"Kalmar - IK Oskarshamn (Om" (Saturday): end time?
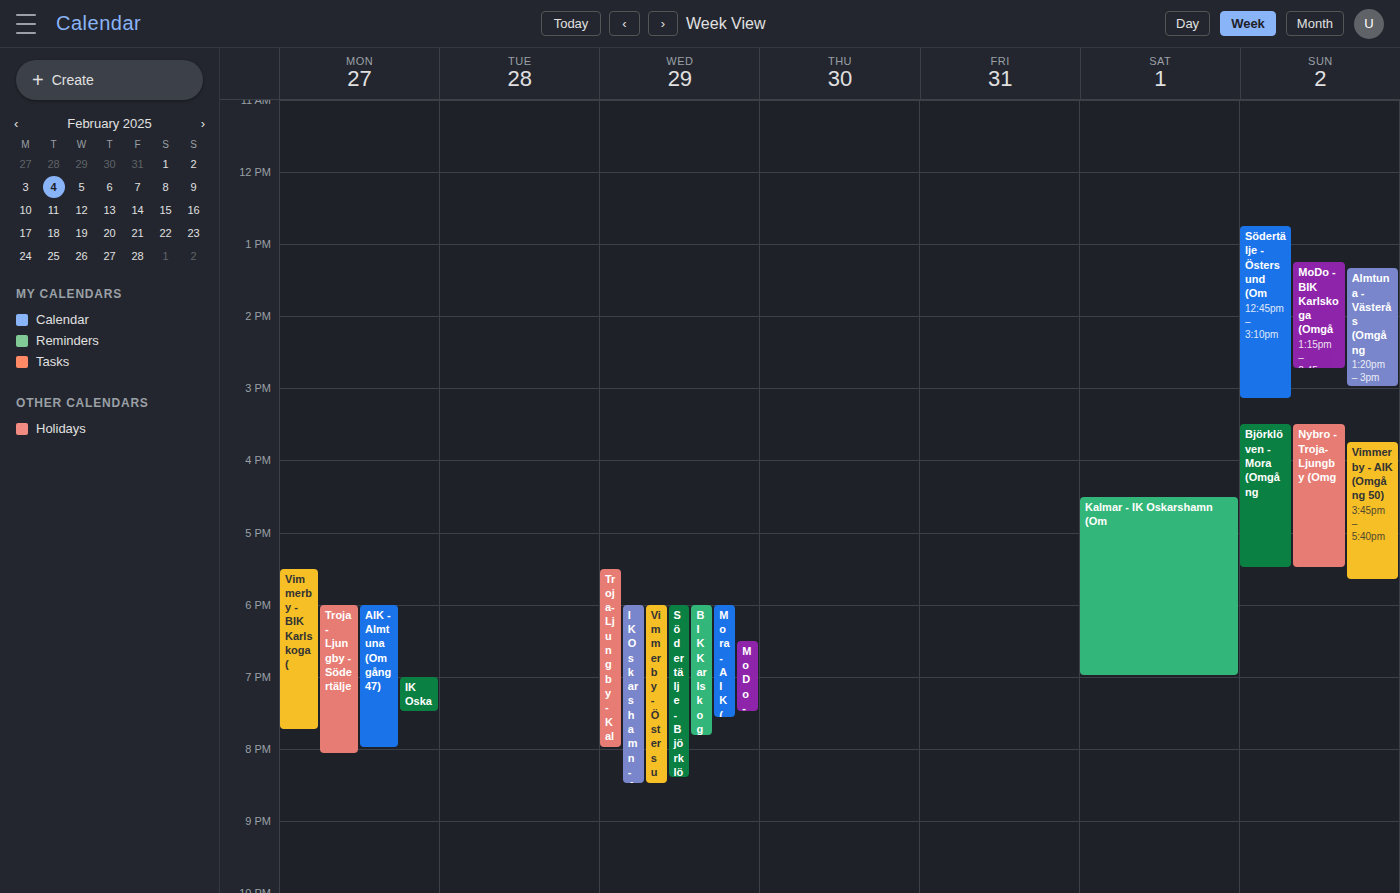
7:00 PM